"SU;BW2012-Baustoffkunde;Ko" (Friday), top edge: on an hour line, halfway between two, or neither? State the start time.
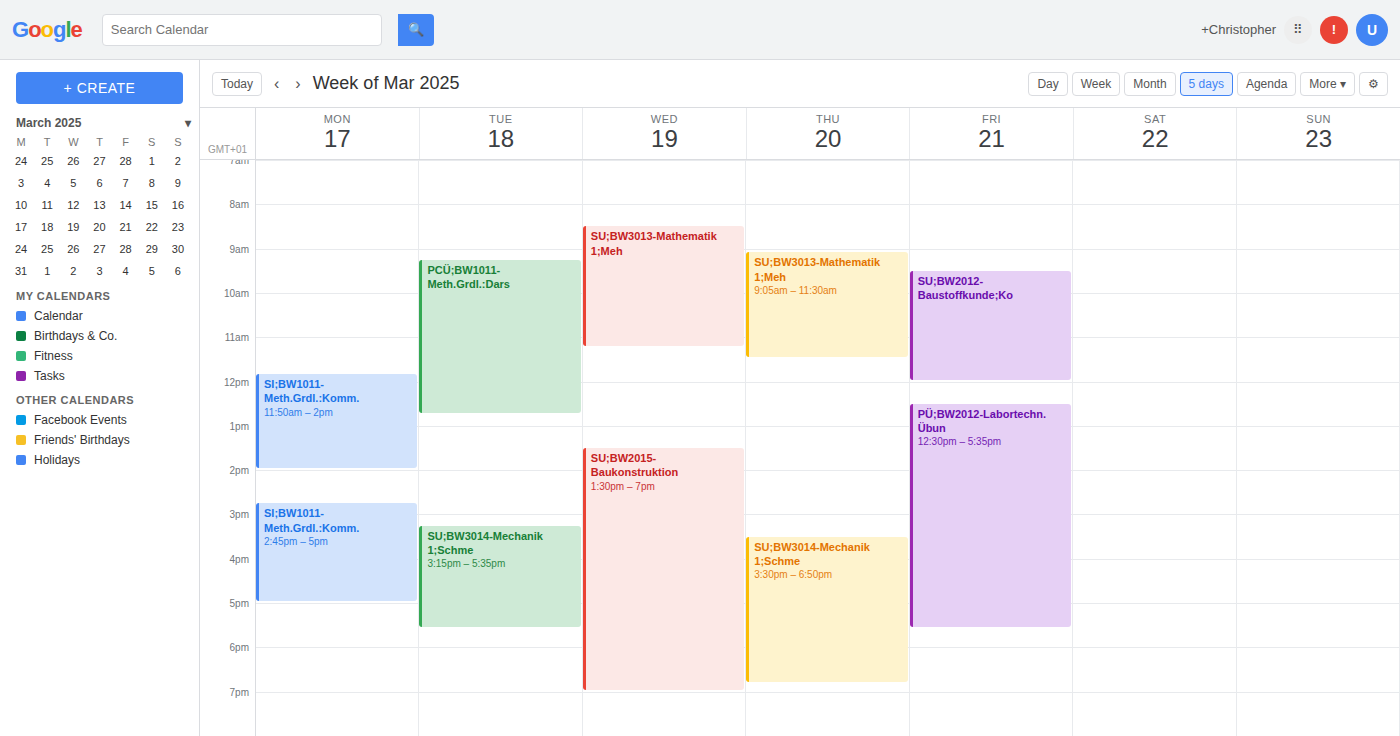
9:30 AM -- halfway between the 9 AM and 10 AM lines.